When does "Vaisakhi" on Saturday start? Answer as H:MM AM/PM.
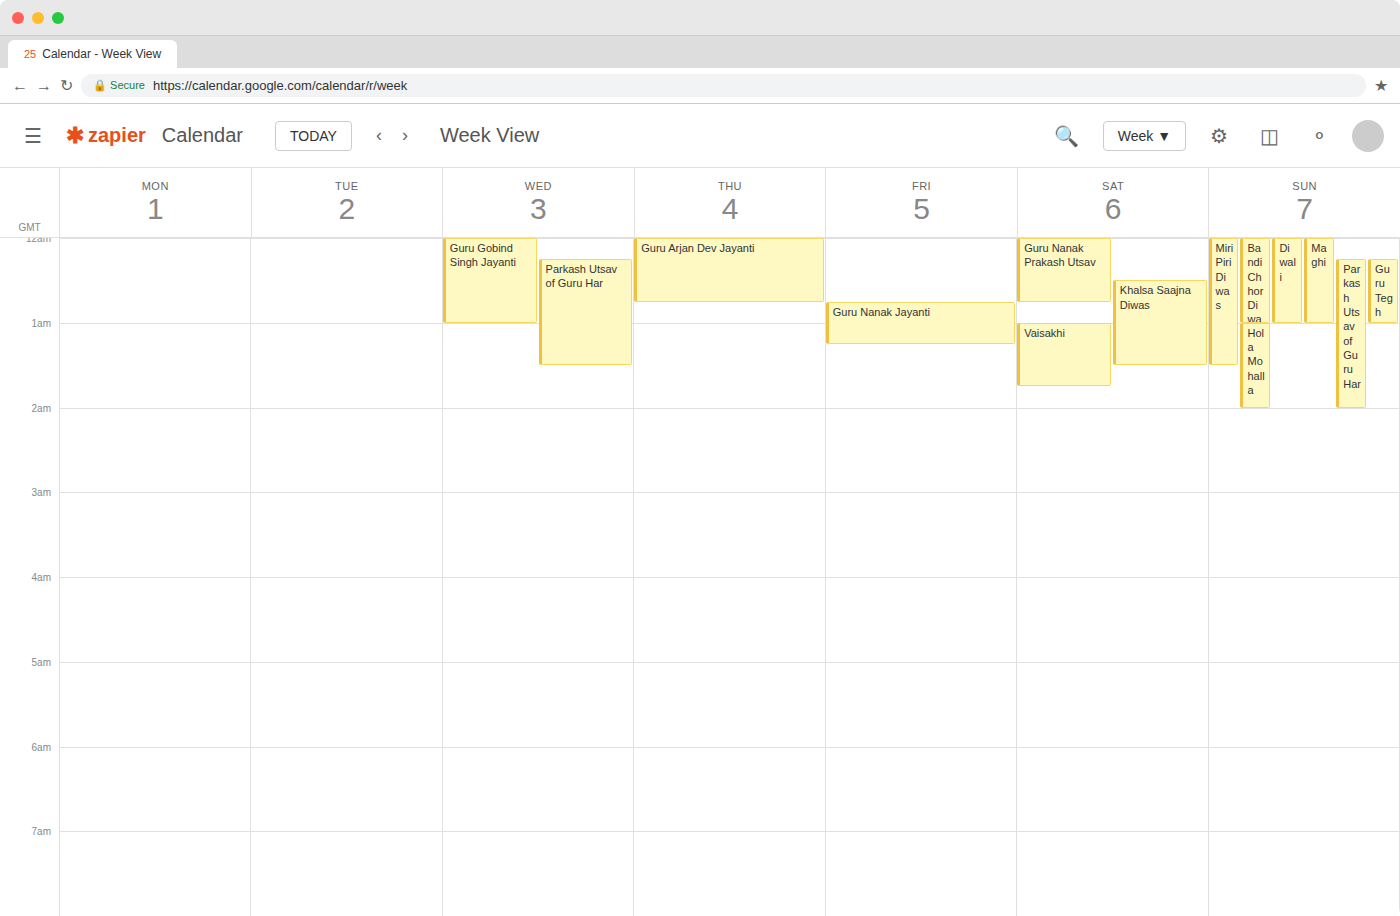
1:00 AM